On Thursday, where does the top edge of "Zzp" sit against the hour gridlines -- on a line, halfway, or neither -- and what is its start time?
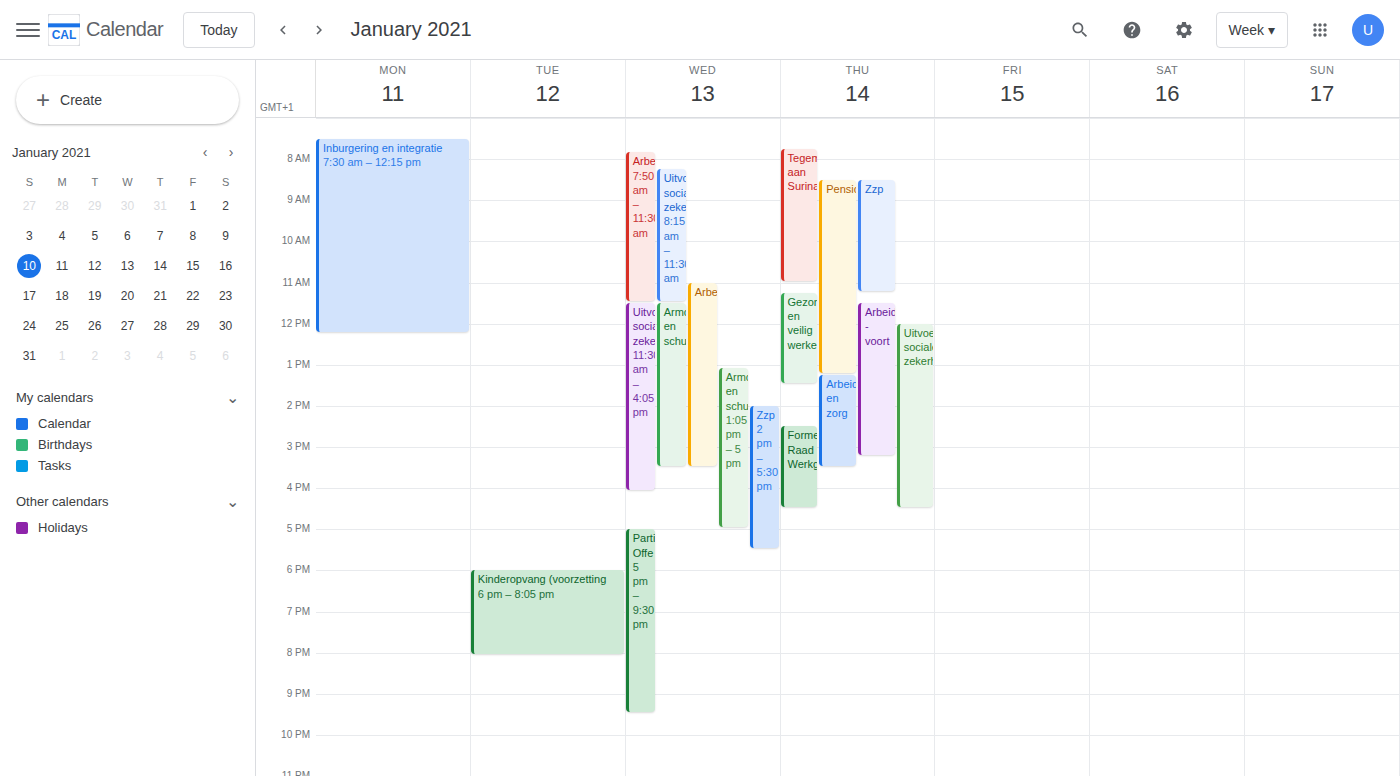
8:30 AM -- halfway between the 8 AM and 9 AM lines.